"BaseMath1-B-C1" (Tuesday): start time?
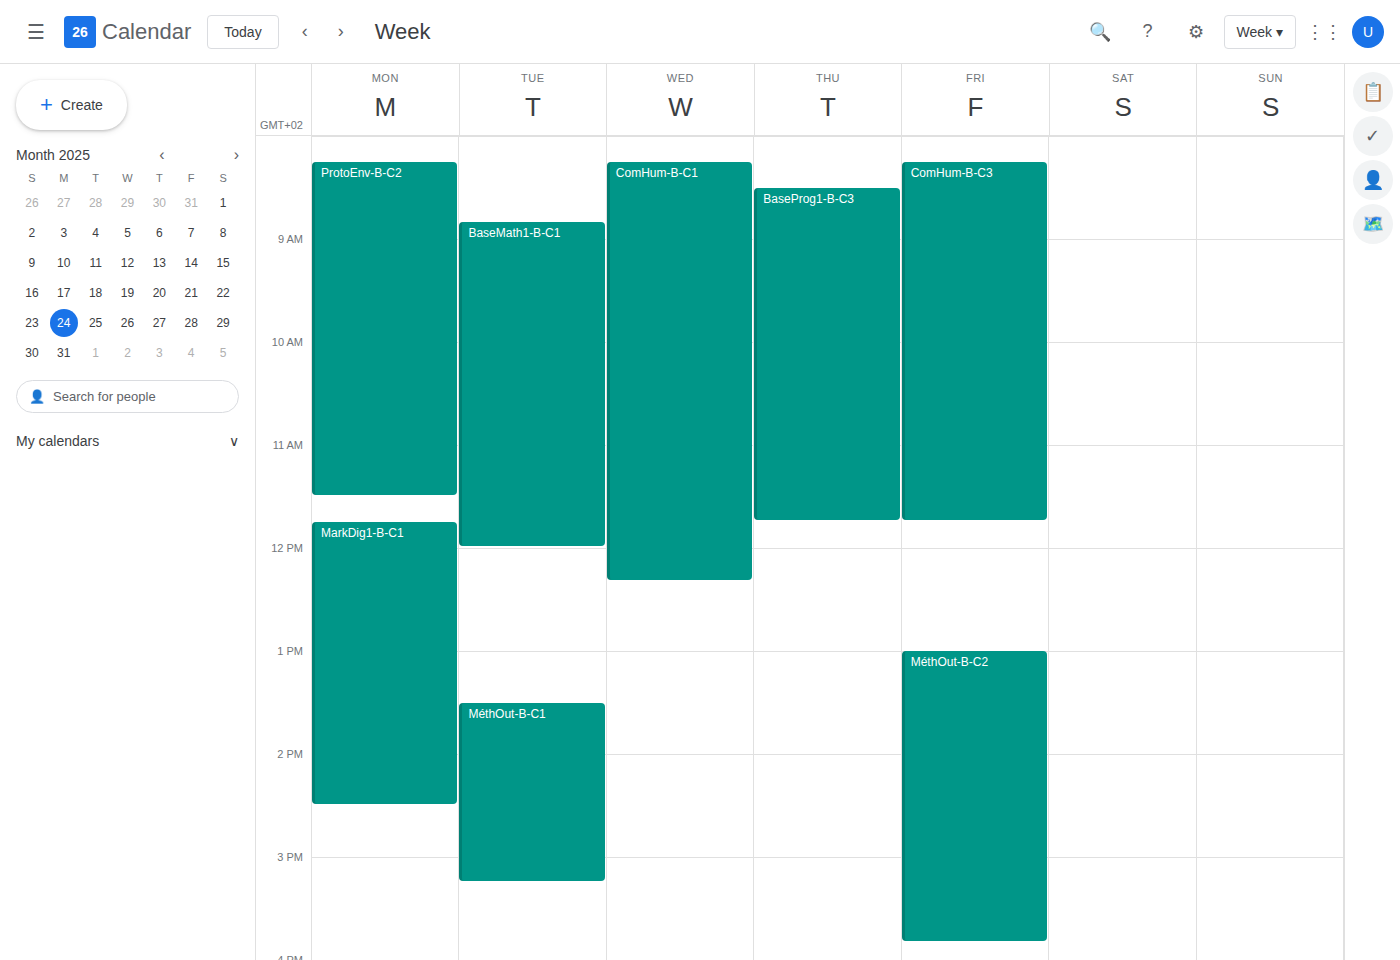
8:50 AM